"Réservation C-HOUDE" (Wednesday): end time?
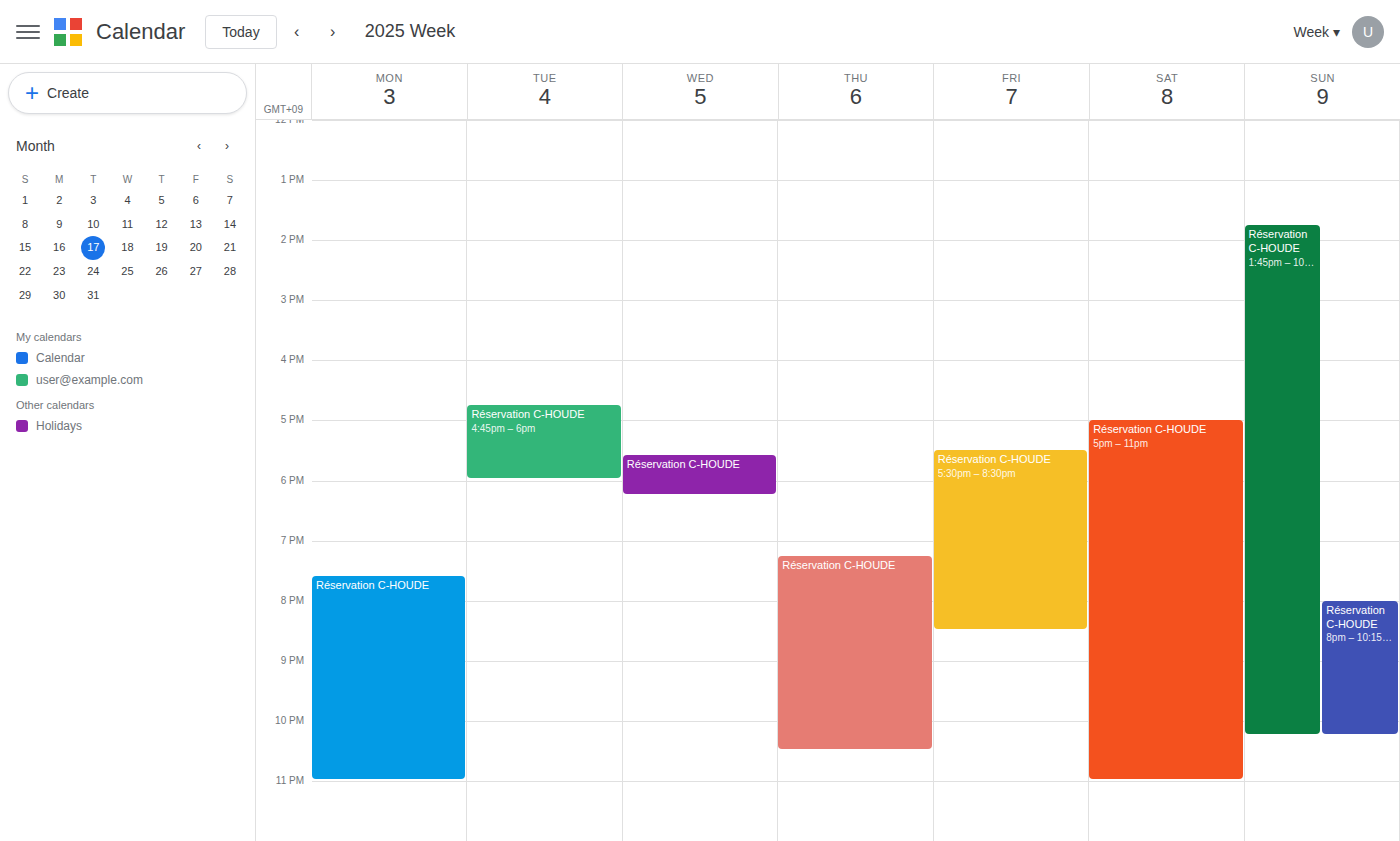
6:15 PM